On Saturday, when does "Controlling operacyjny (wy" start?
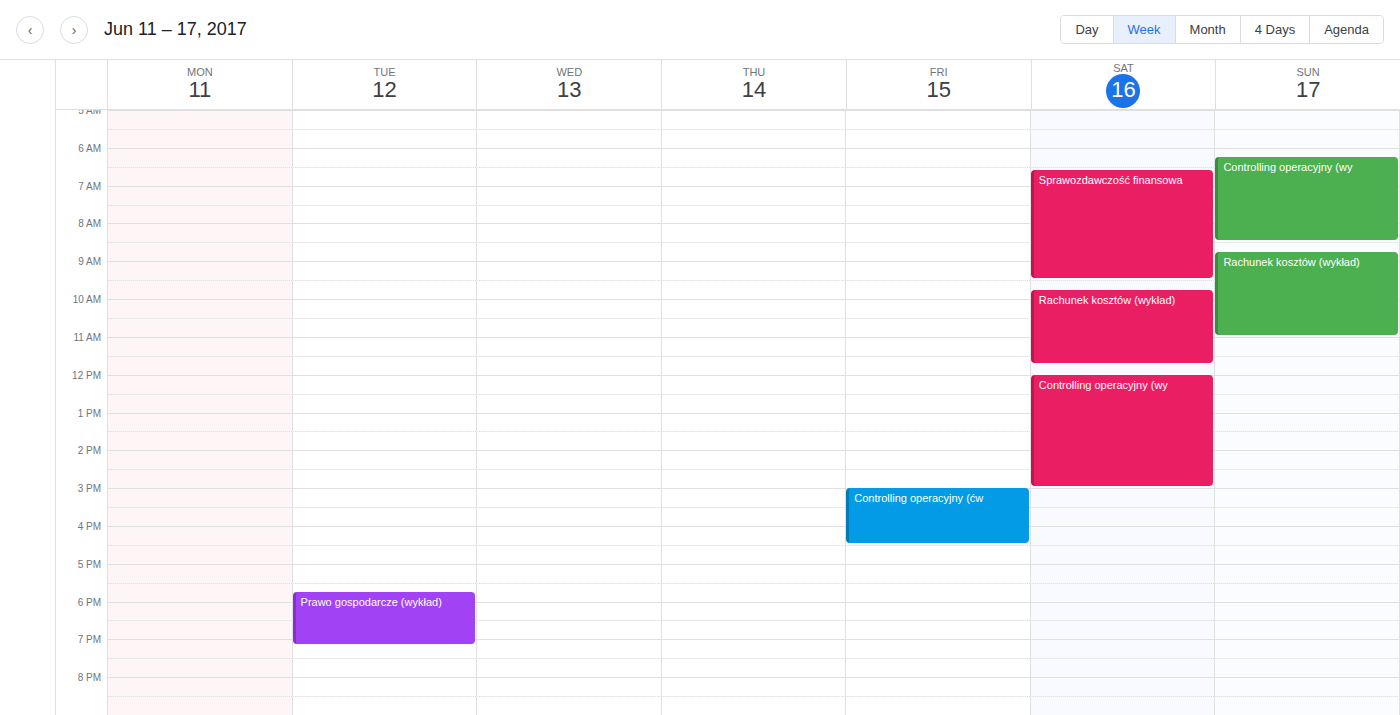
12:00 PM